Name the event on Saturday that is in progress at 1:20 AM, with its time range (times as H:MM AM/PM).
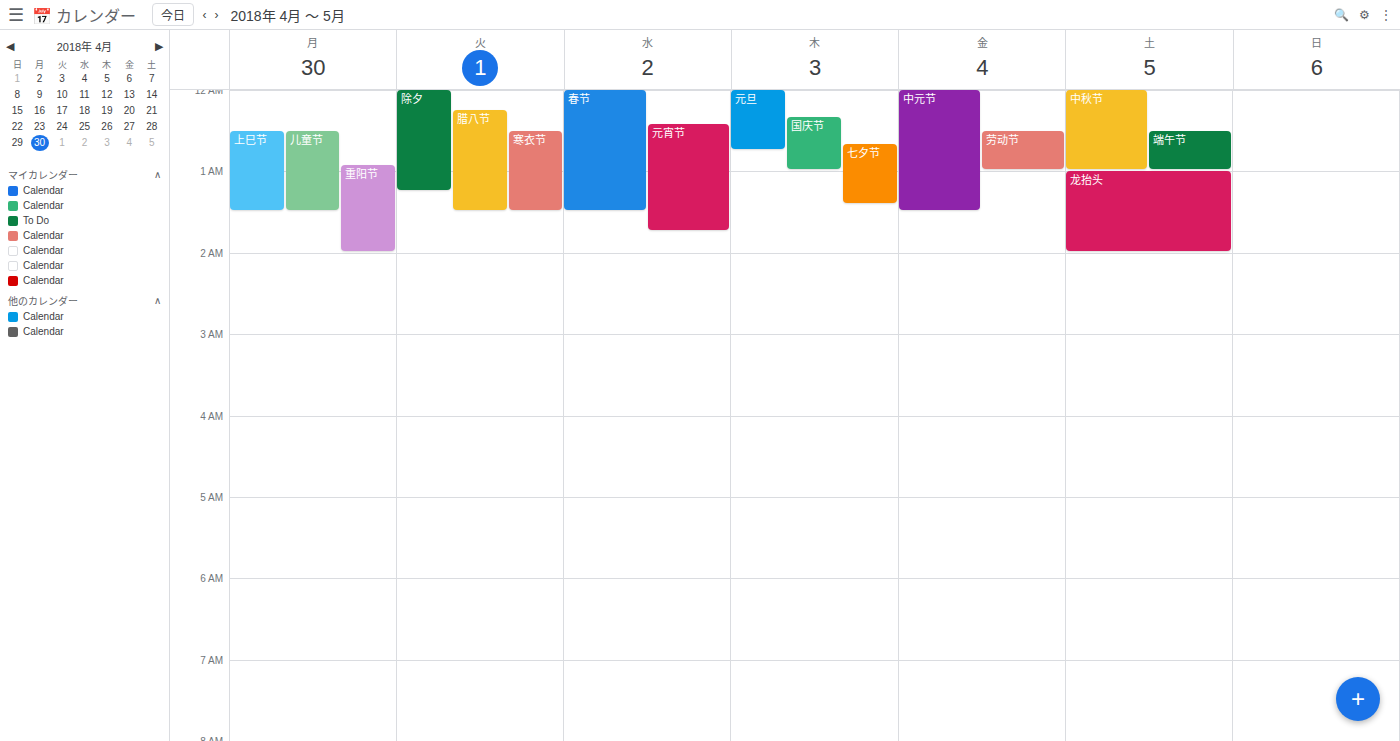
"龙抬头", 1:00 AM to 2:00 AM